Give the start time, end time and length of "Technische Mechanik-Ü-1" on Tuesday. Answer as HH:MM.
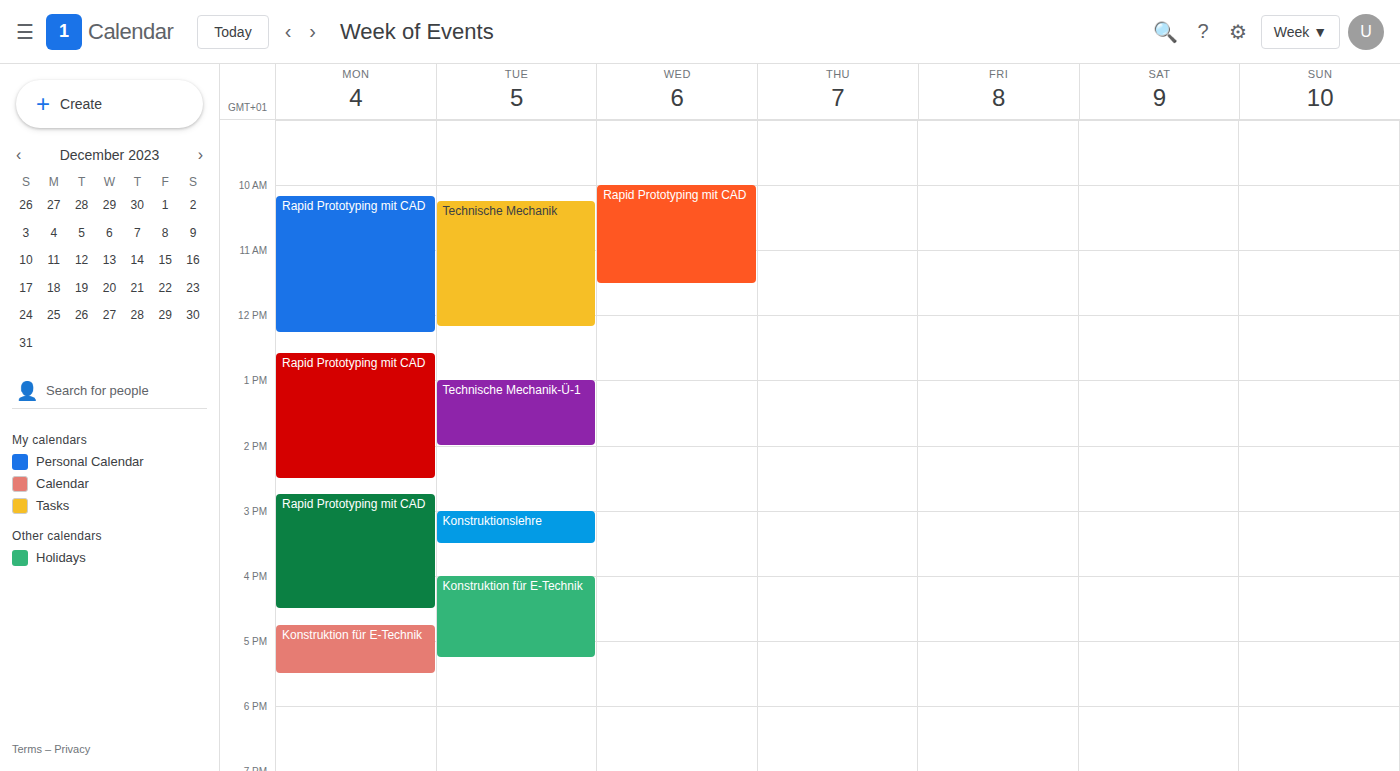
13:00 to 14:00, 1 hour